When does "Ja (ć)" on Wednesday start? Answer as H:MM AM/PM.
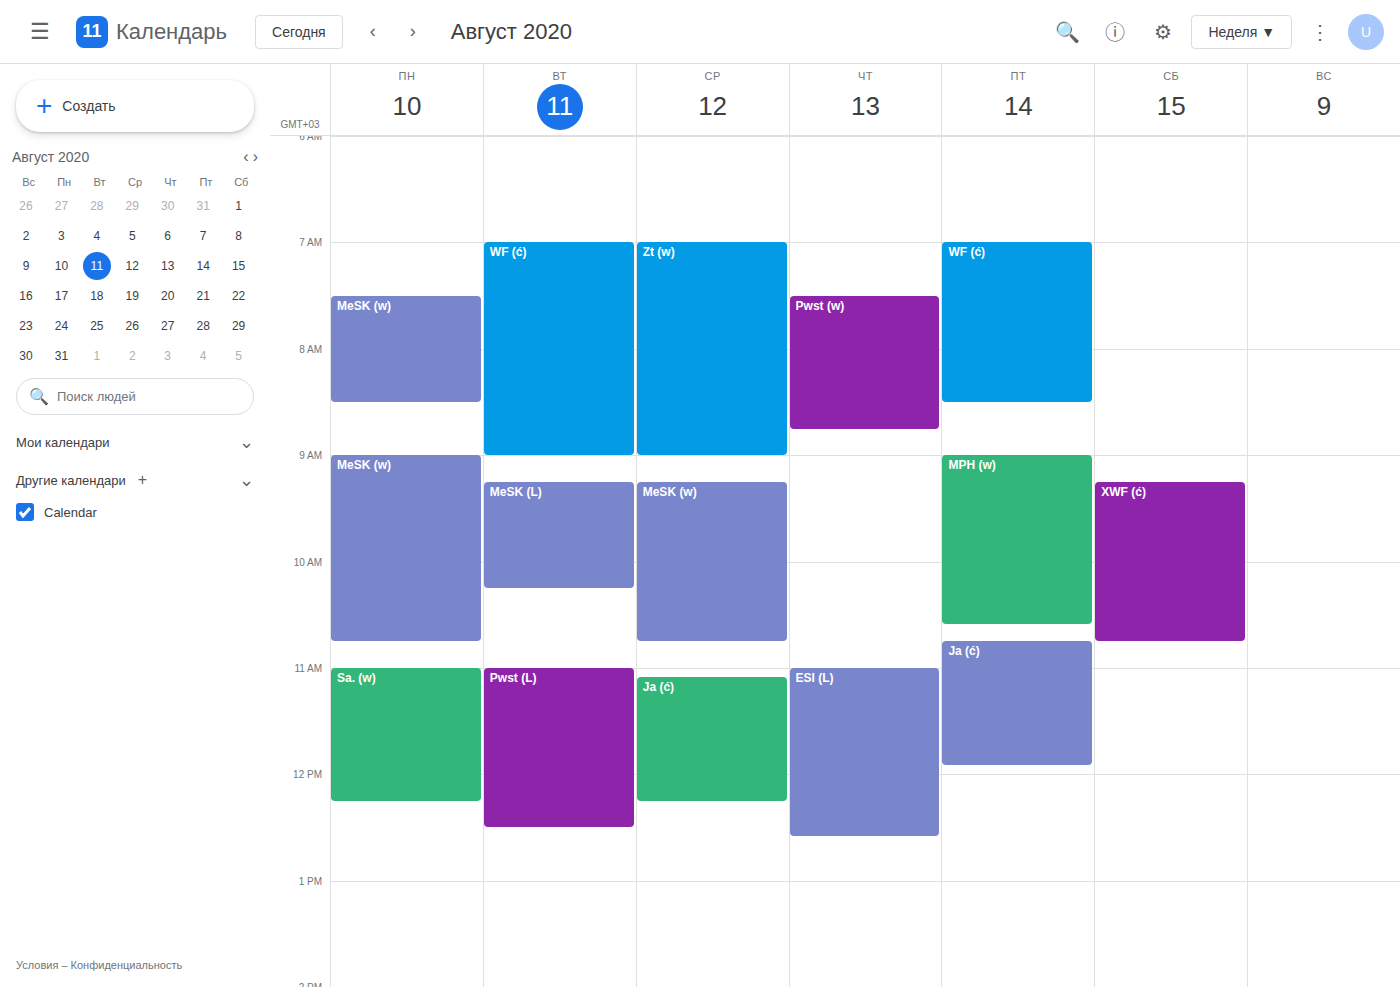
11:05 AM